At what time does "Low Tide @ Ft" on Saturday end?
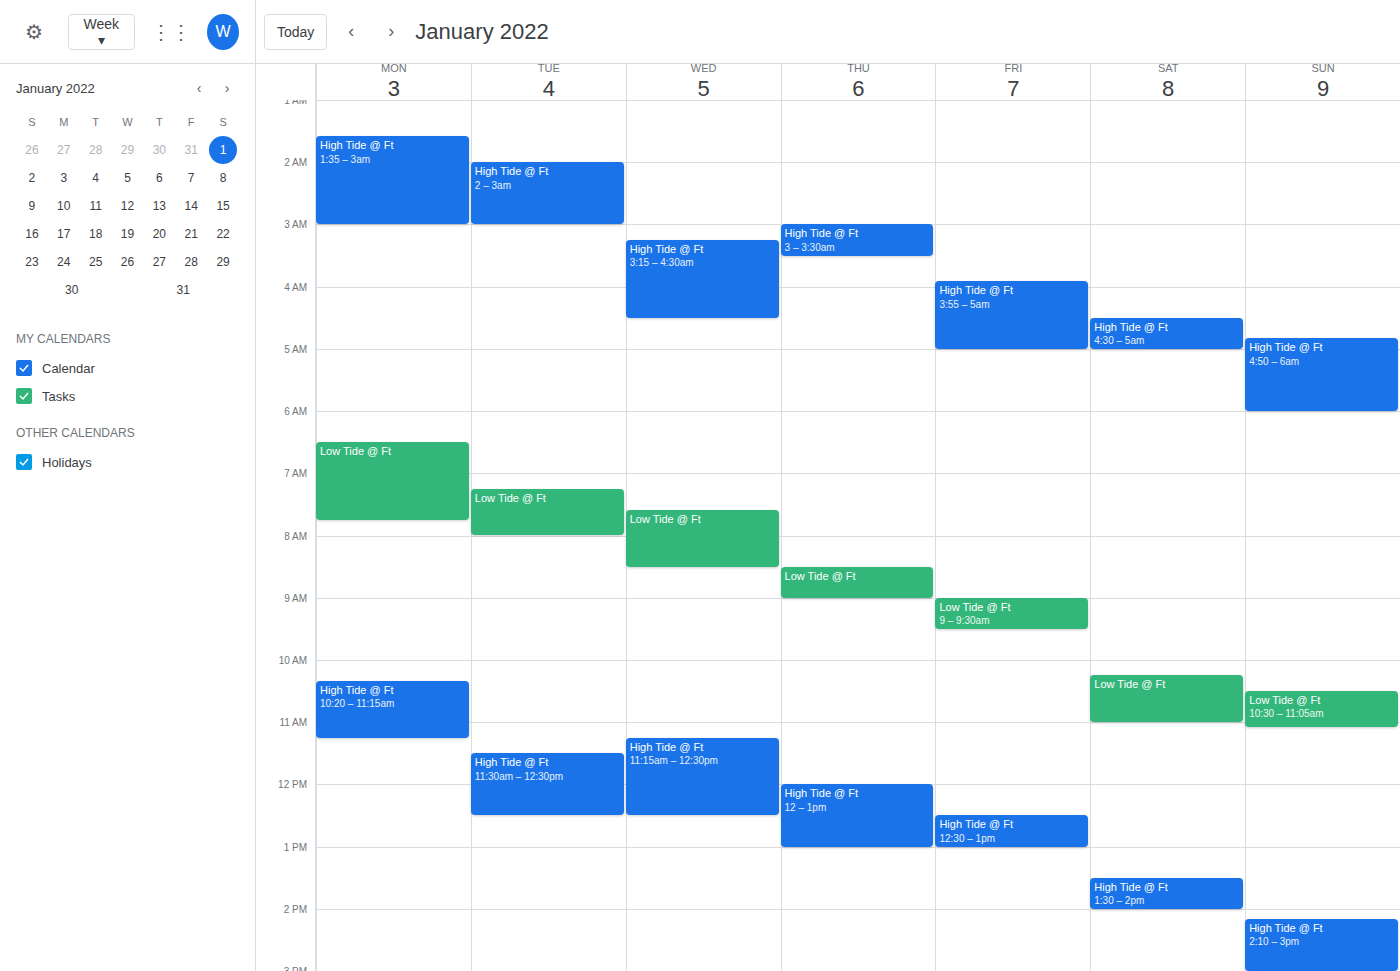
11:00 AM